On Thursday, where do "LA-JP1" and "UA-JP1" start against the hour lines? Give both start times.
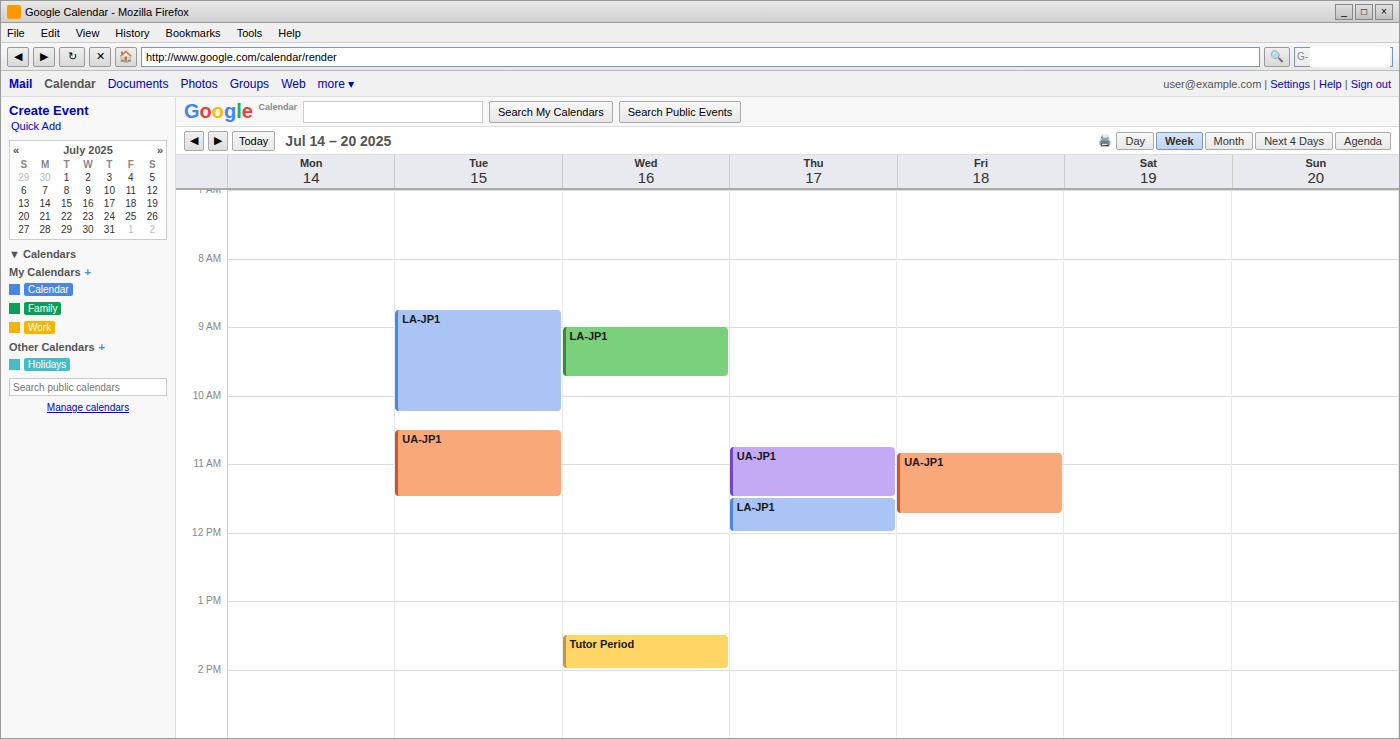
"LA-JP1": 11:30, halfway between the 11:00 and 12:00 lines. "UA-JP1": 10:45, neither: three quarters of the way from the 10:00 line to the 11:00 line.